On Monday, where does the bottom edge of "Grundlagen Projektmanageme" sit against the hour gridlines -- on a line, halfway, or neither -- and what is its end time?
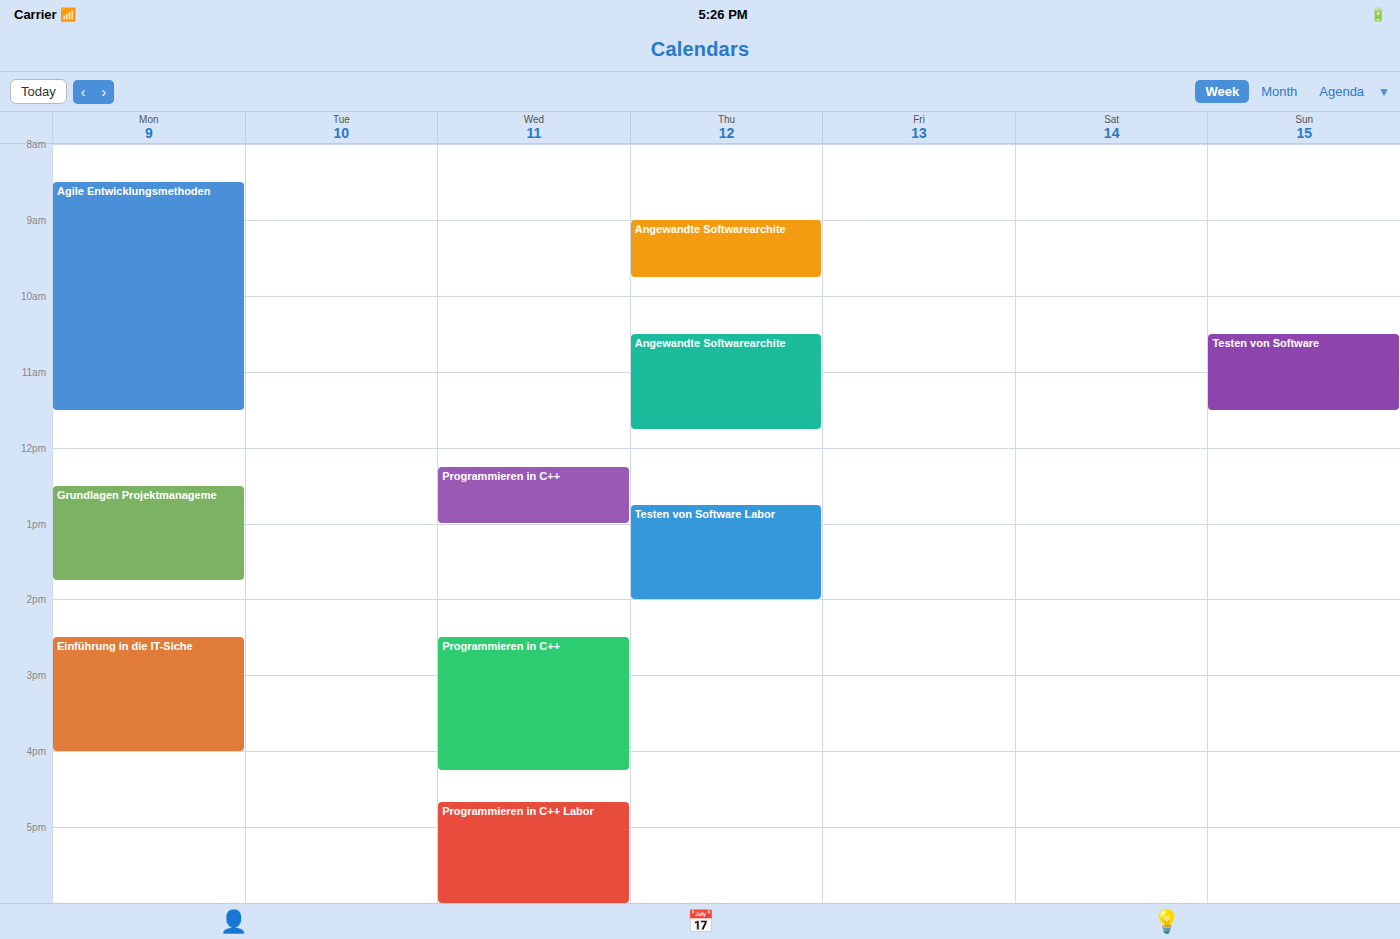
1:45 PM -- neither: three quarters of the way from the 1 PM line to the 2 PM line.